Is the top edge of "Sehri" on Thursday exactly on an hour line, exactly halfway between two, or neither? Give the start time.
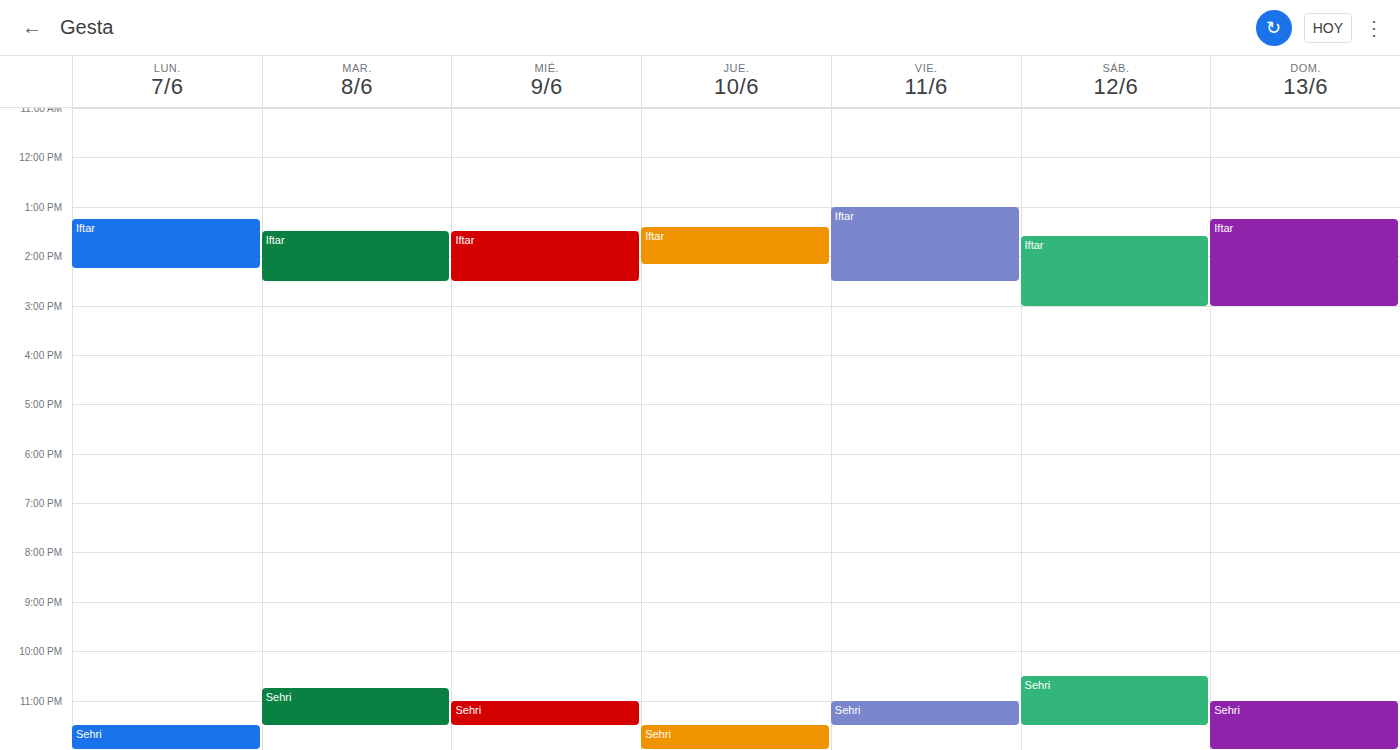
11:30 PM -- halfway between the 11 PM and 12 AM lines.